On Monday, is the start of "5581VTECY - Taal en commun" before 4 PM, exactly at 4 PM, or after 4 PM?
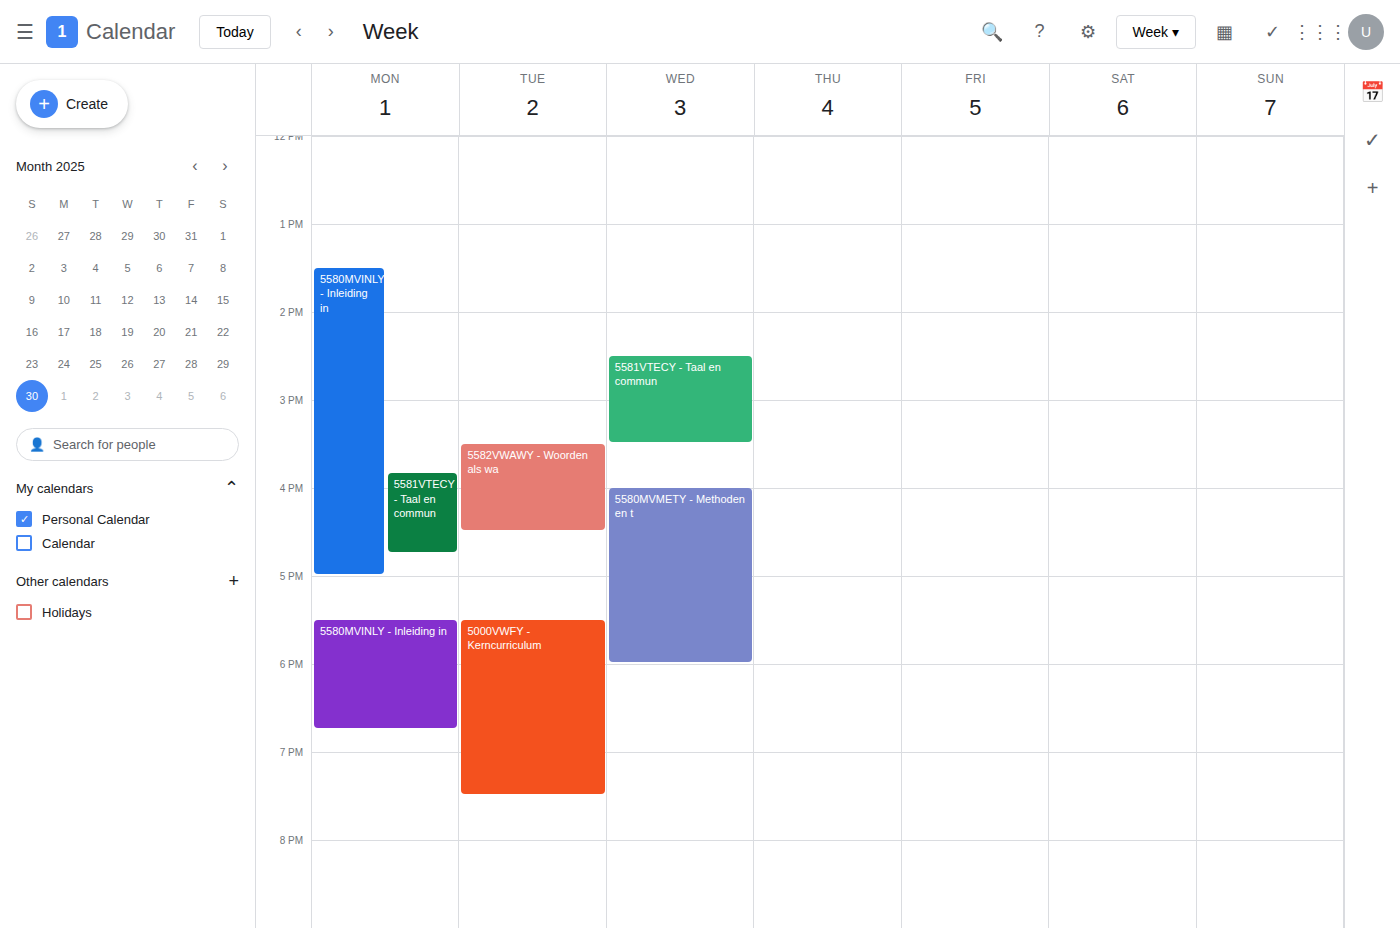
3:50 PM -- before 4 PM, 10 minutes above the 4 PM line.